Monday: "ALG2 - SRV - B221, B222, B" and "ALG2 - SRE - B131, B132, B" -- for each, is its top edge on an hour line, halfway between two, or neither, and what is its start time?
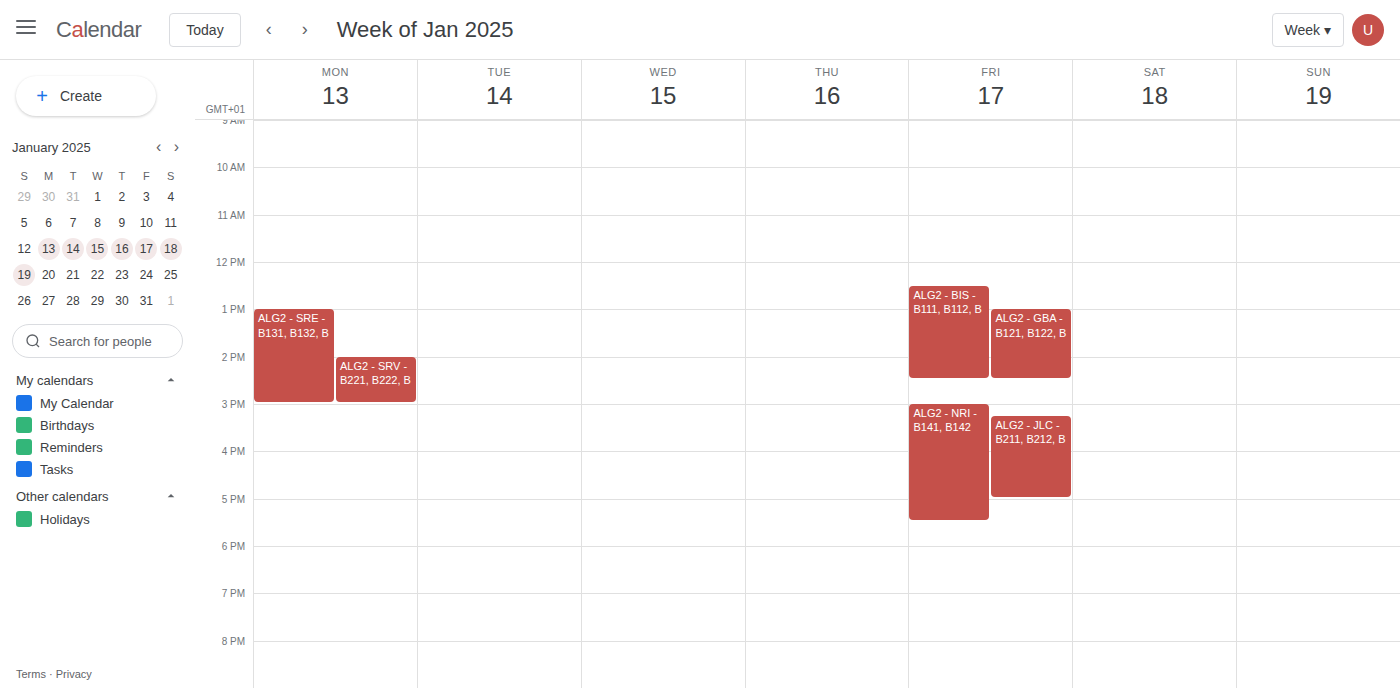
"ALG2 - SRV - B221, B222, B": 2:00 PM, exactly on the 2 PM line. "ALG2 - SRE - B131, B132, B": 1:00 PM, exactly on the 1 PM line.